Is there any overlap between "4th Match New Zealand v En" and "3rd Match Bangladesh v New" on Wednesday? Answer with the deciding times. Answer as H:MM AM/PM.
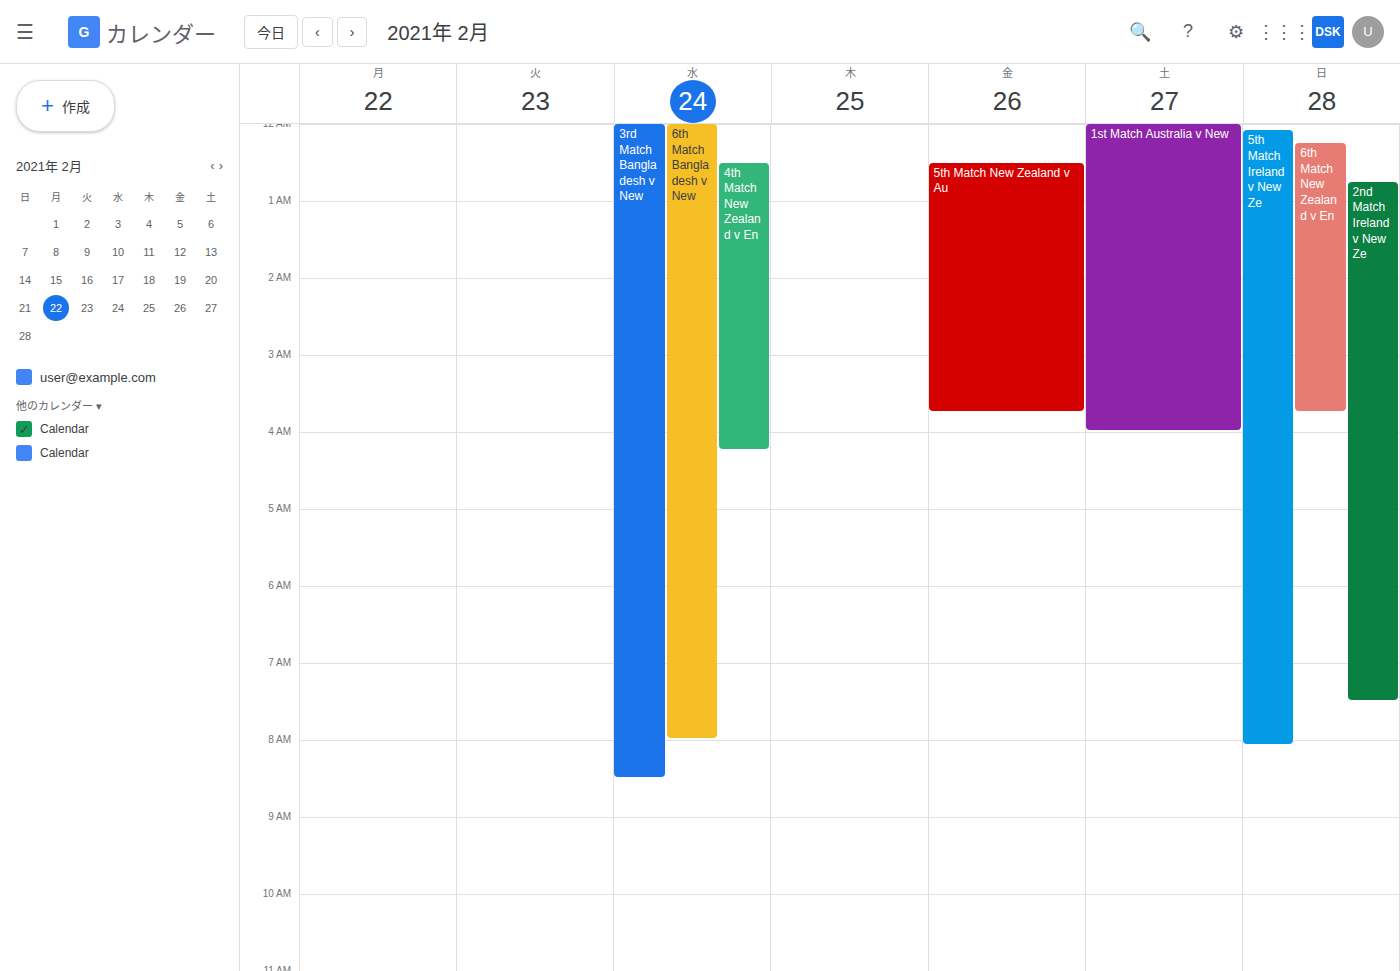
"4th Match New Zealand v En" runs 12:30 AM to 4:15 AM, inside "3rd Match Bangladesh v New" -- they overlap.